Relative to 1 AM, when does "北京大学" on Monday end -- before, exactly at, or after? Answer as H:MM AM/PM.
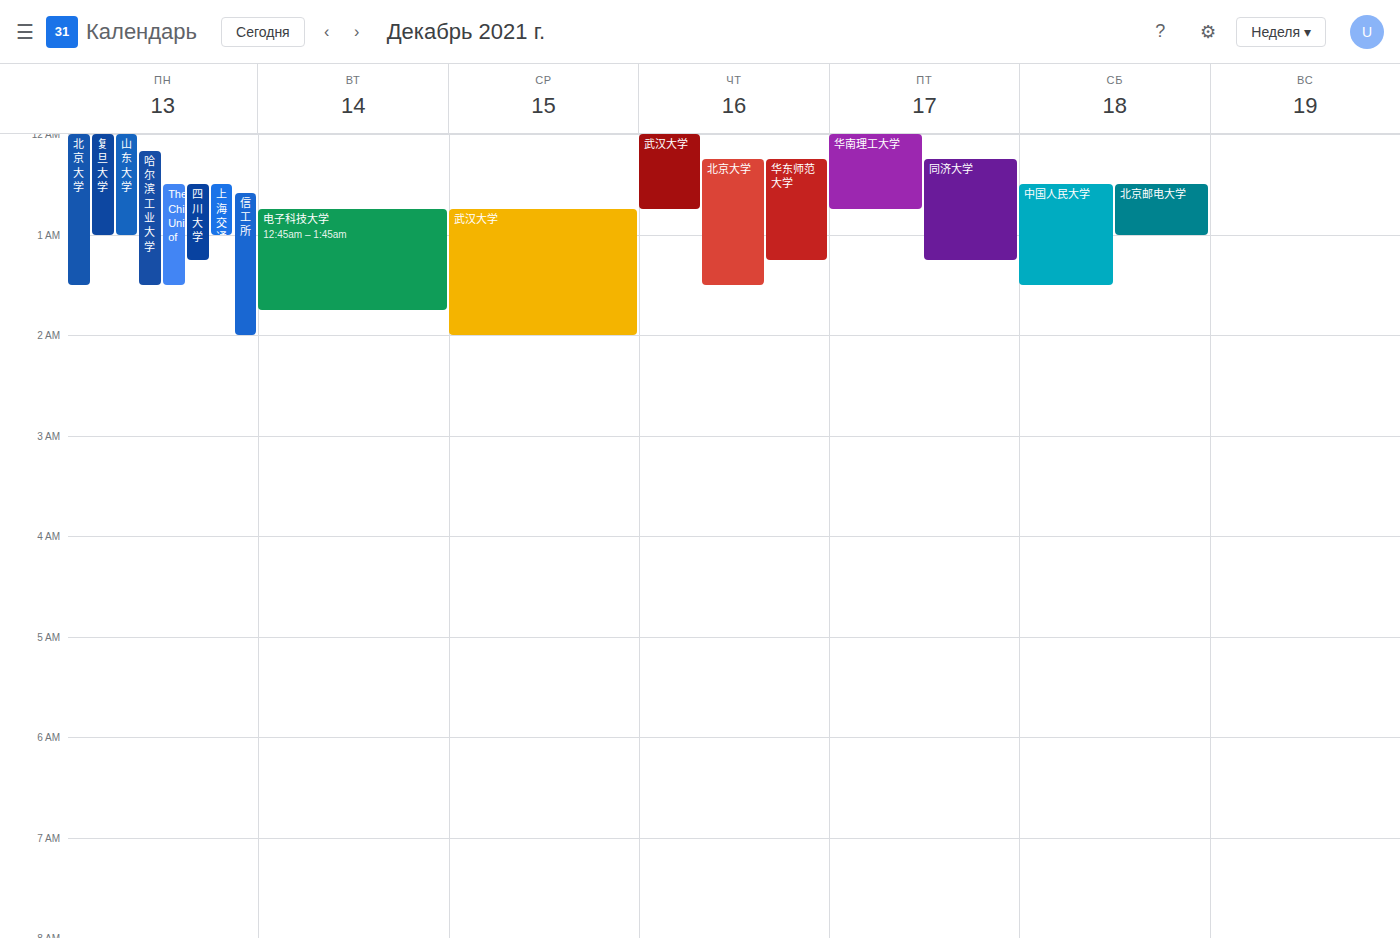
1:30 AM -- after 1 AM, 30 minutes below the 1 AM line.